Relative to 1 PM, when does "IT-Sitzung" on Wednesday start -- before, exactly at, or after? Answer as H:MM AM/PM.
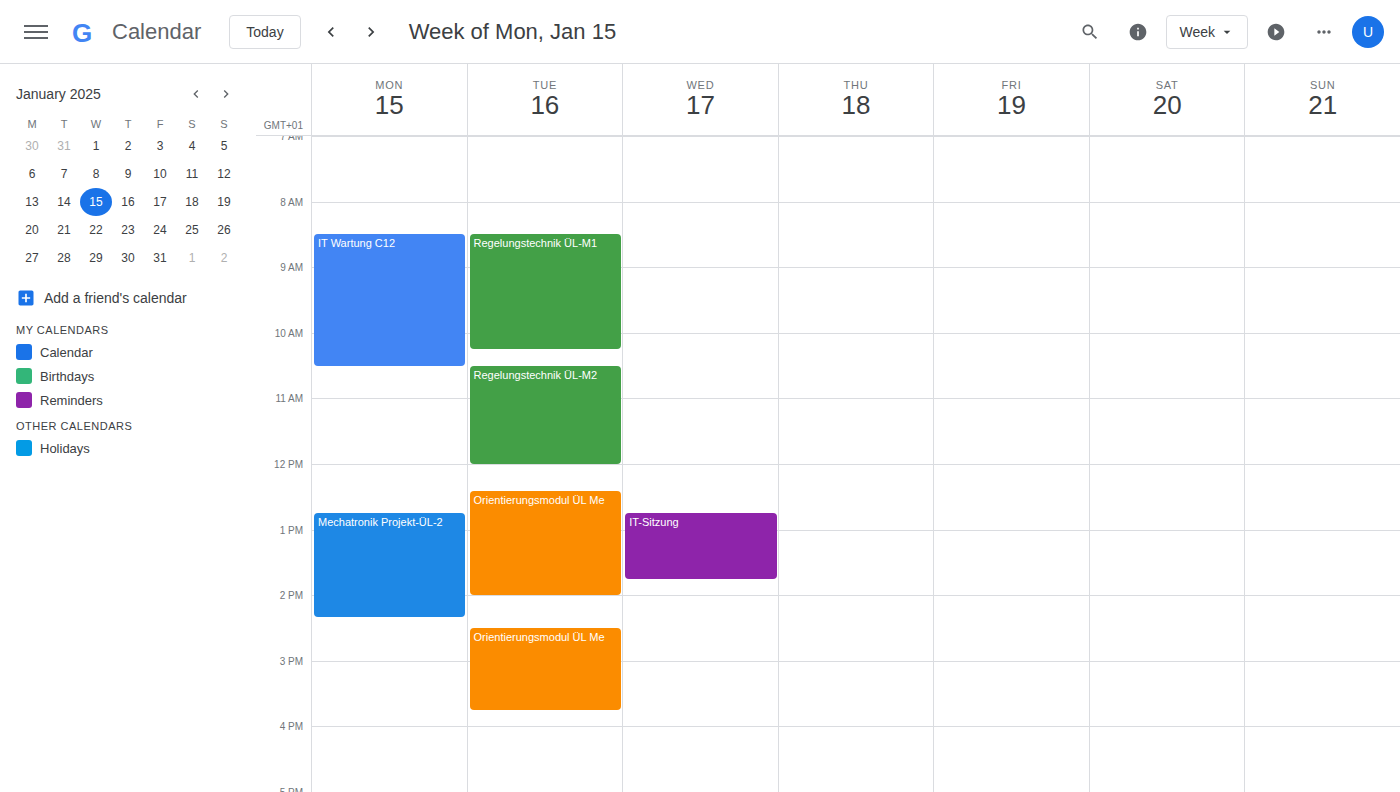
12:45 PM -- before 1 PM, 15 minutes above the 1 PM line.